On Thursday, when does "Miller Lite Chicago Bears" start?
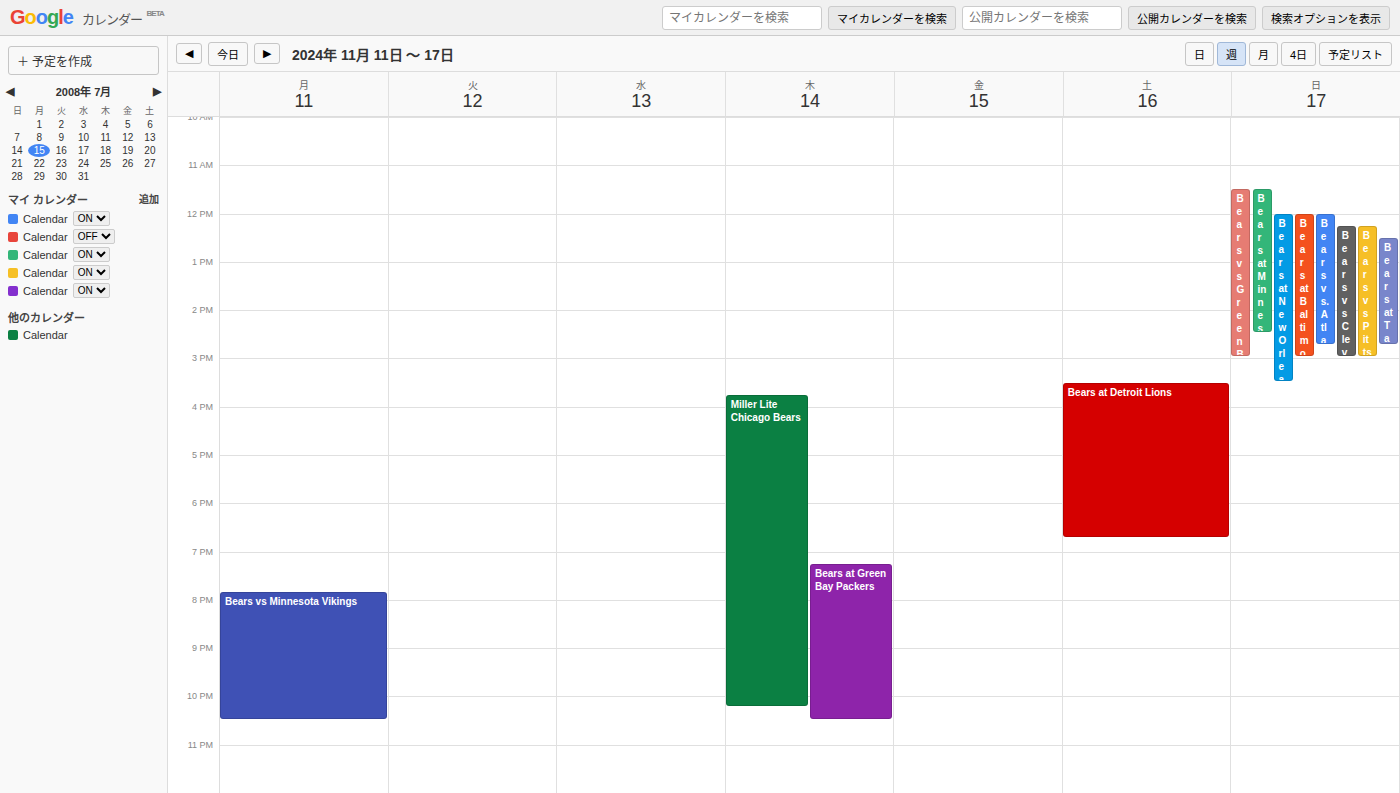
3:45 PM